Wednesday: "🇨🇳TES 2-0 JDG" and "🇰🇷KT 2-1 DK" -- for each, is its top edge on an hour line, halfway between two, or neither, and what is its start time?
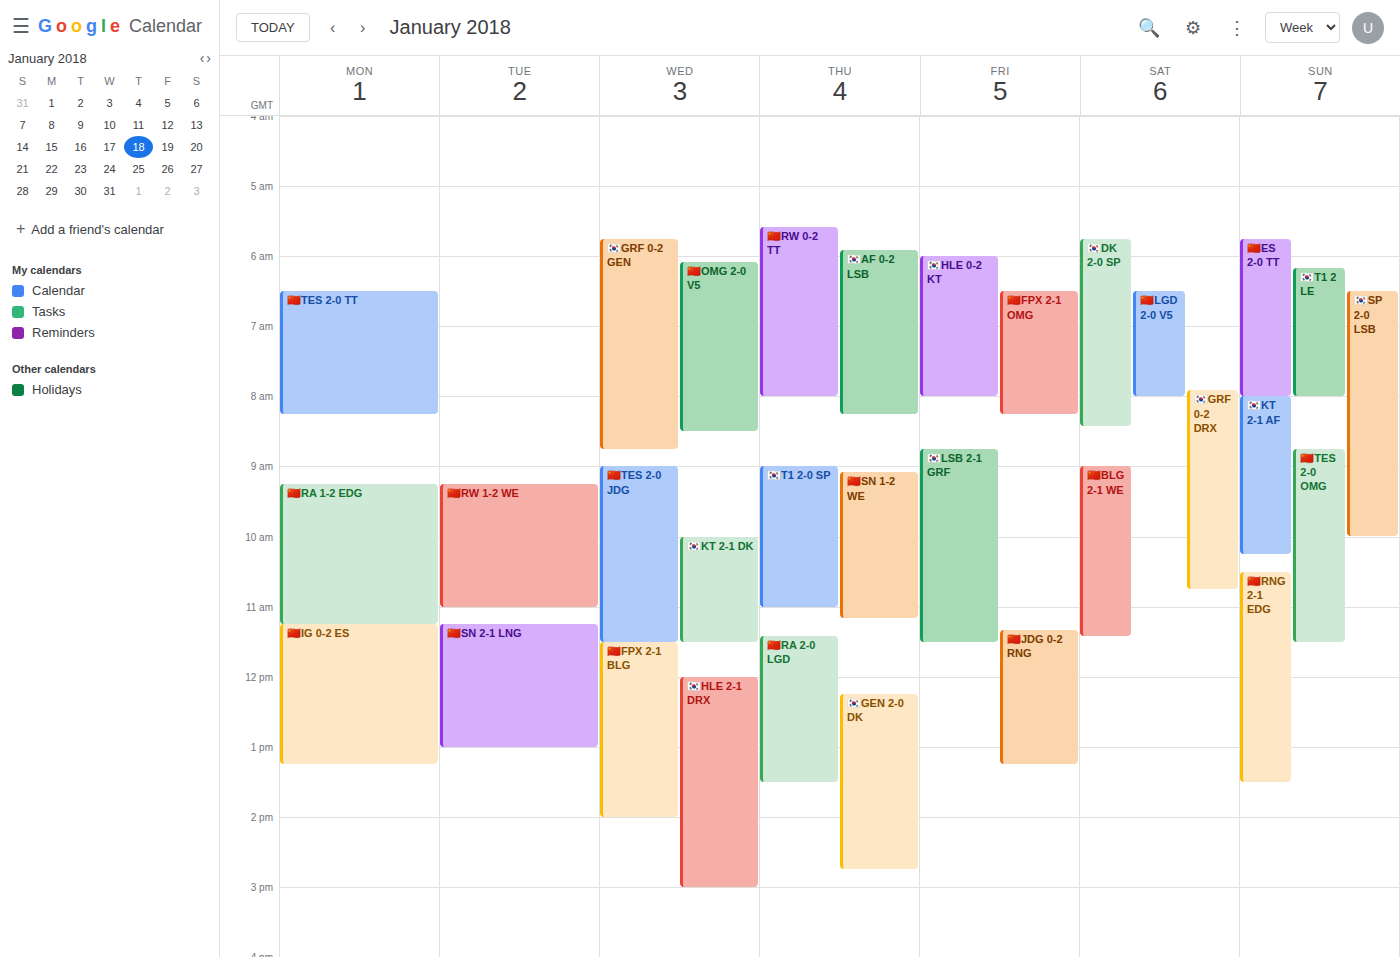
"🇨🇳TES 2-0 JDG": 9:00 AM, exactly on the 9 AM line. "🇰🇷KT 2-1 DK": 10:00 AM, exactly on the 10 AM line.